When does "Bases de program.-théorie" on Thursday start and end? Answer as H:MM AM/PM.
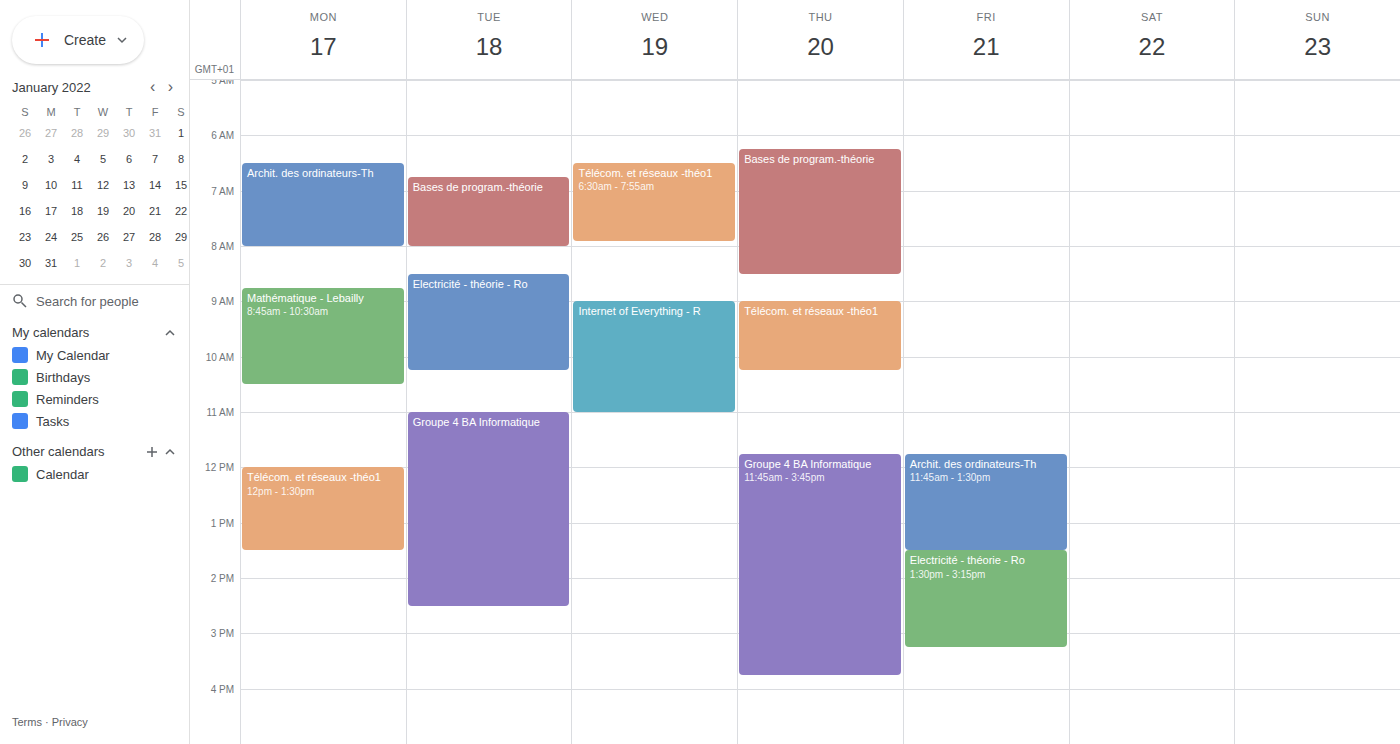
6:15 AM to 8:30 AM